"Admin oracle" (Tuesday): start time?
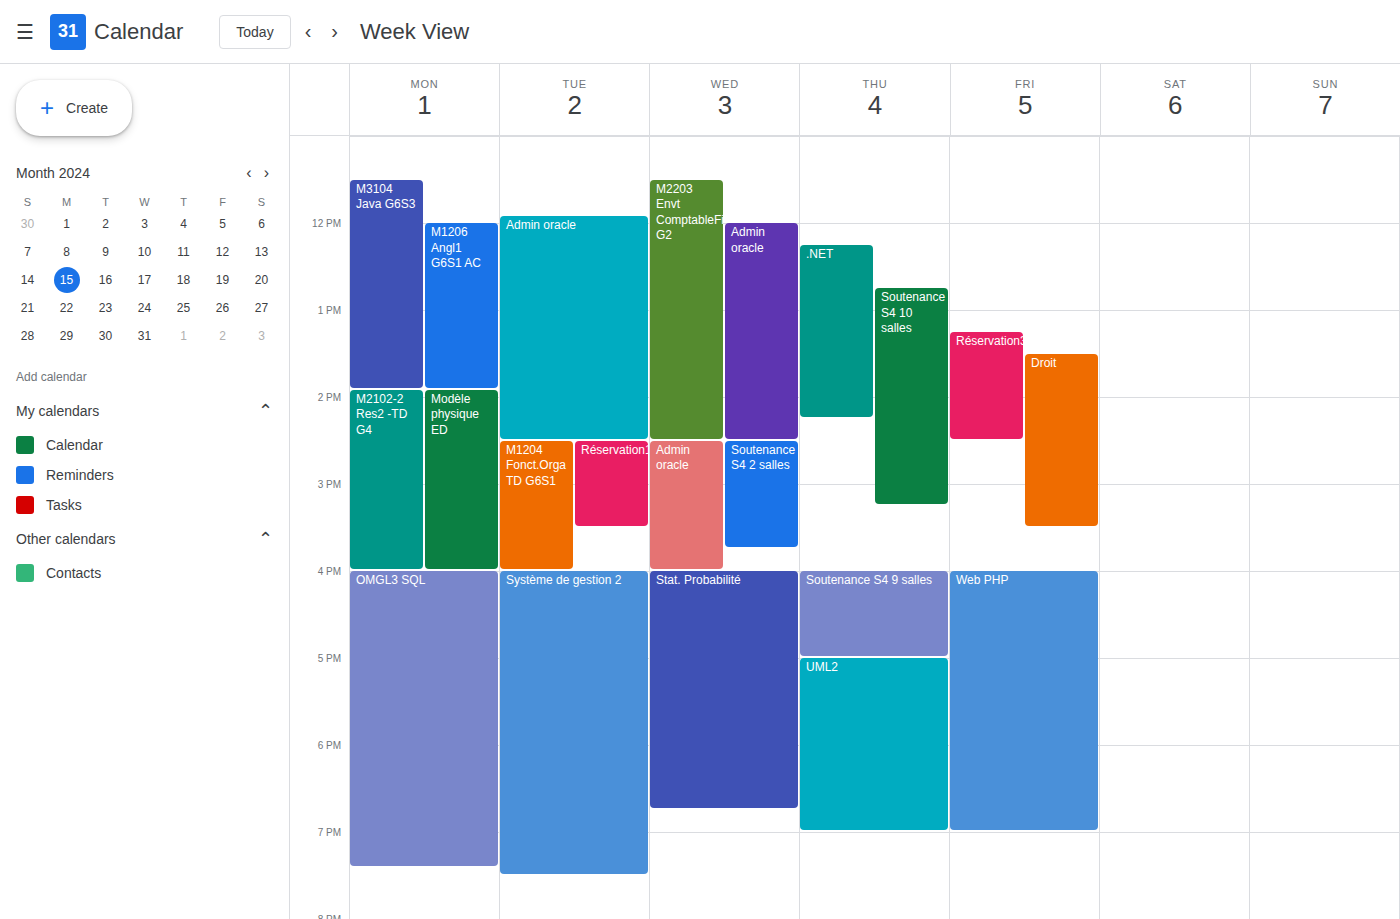
11:55 AM